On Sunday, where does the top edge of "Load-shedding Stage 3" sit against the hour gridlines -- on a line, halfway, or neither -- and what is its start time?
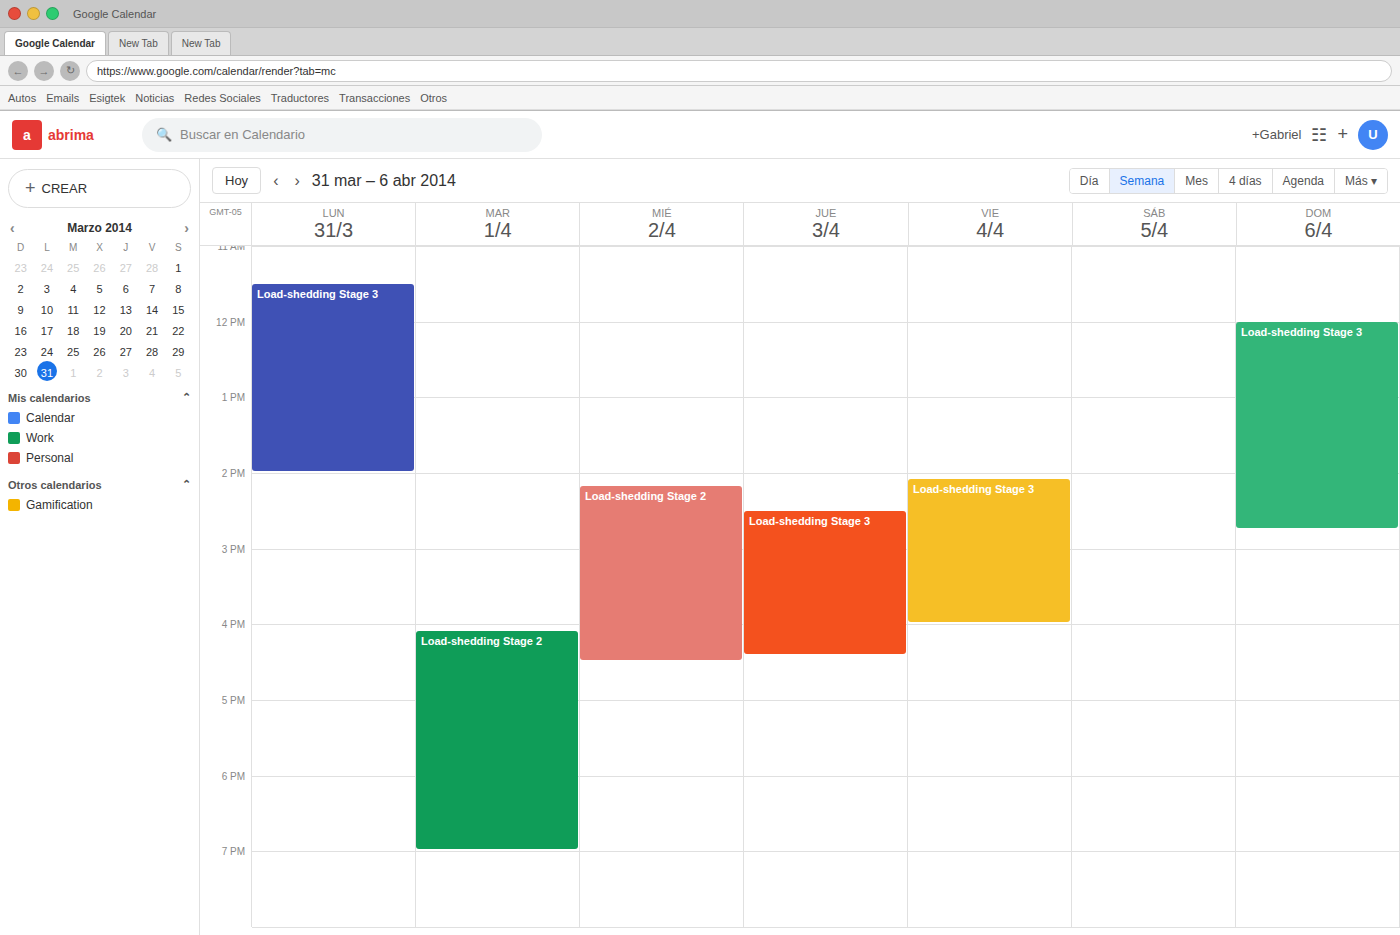
12:00 PM -- exactly on the 12 PM line.